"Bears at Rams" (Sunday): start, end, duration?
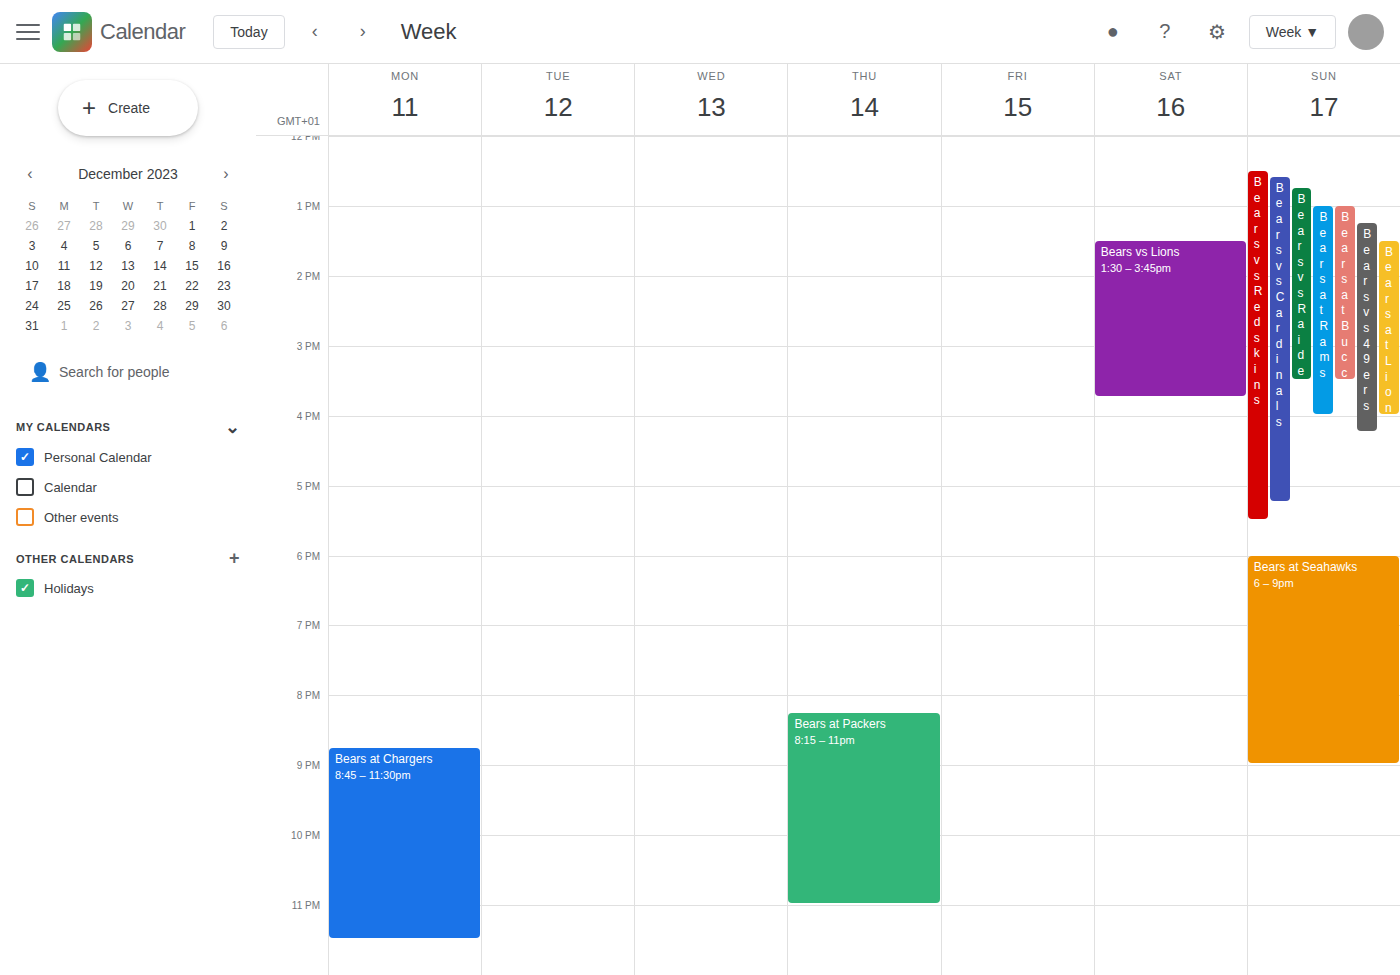
1:00 PM to 4:00 PM, 3 hours